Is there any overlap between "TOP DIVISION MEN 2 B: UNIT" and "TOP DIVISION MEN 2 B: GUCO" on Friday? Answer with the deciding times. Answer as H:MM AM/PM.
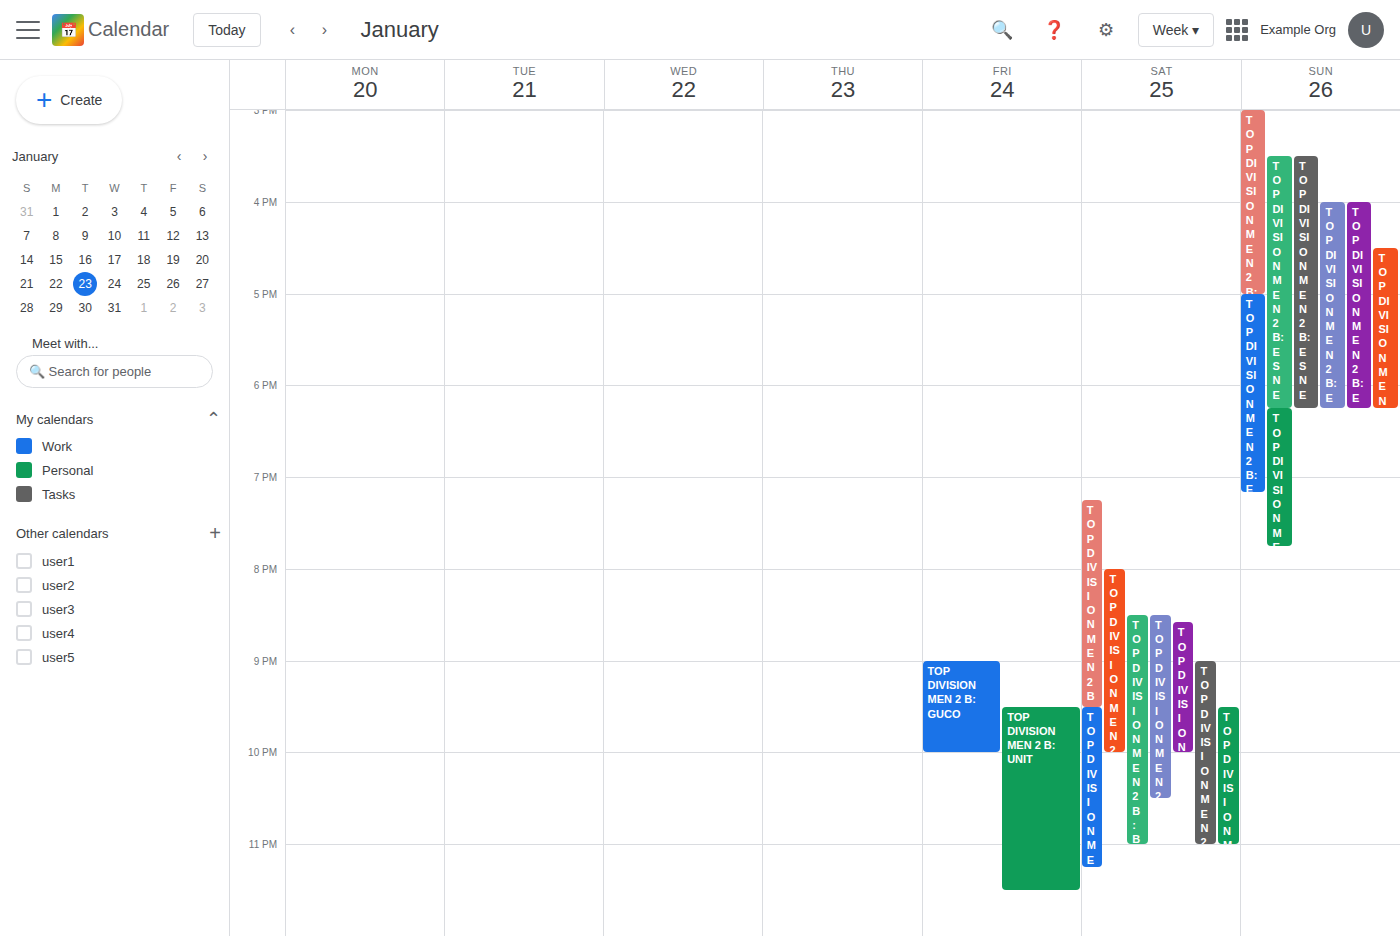
"TOP DIVISION MEN 2 B: UNIT" starts at 9:30 PM, before "TOP DIVISION MEN 2 B: GUCO" ends at 10:00 PM -- they overlap.